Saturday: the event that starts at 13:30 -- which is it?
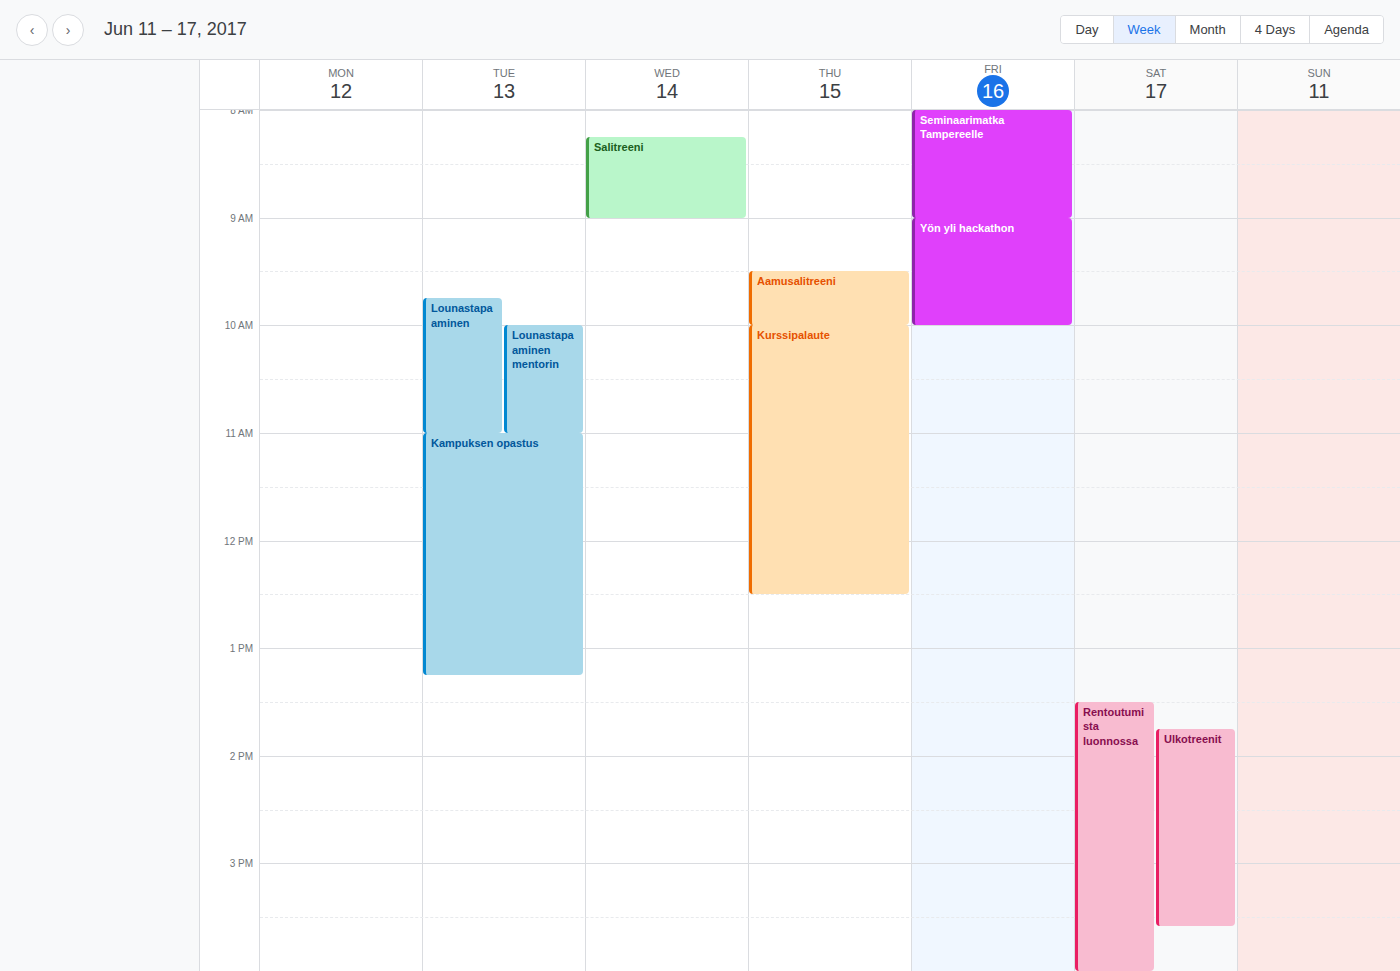
"Rentoutumista luonnossa"